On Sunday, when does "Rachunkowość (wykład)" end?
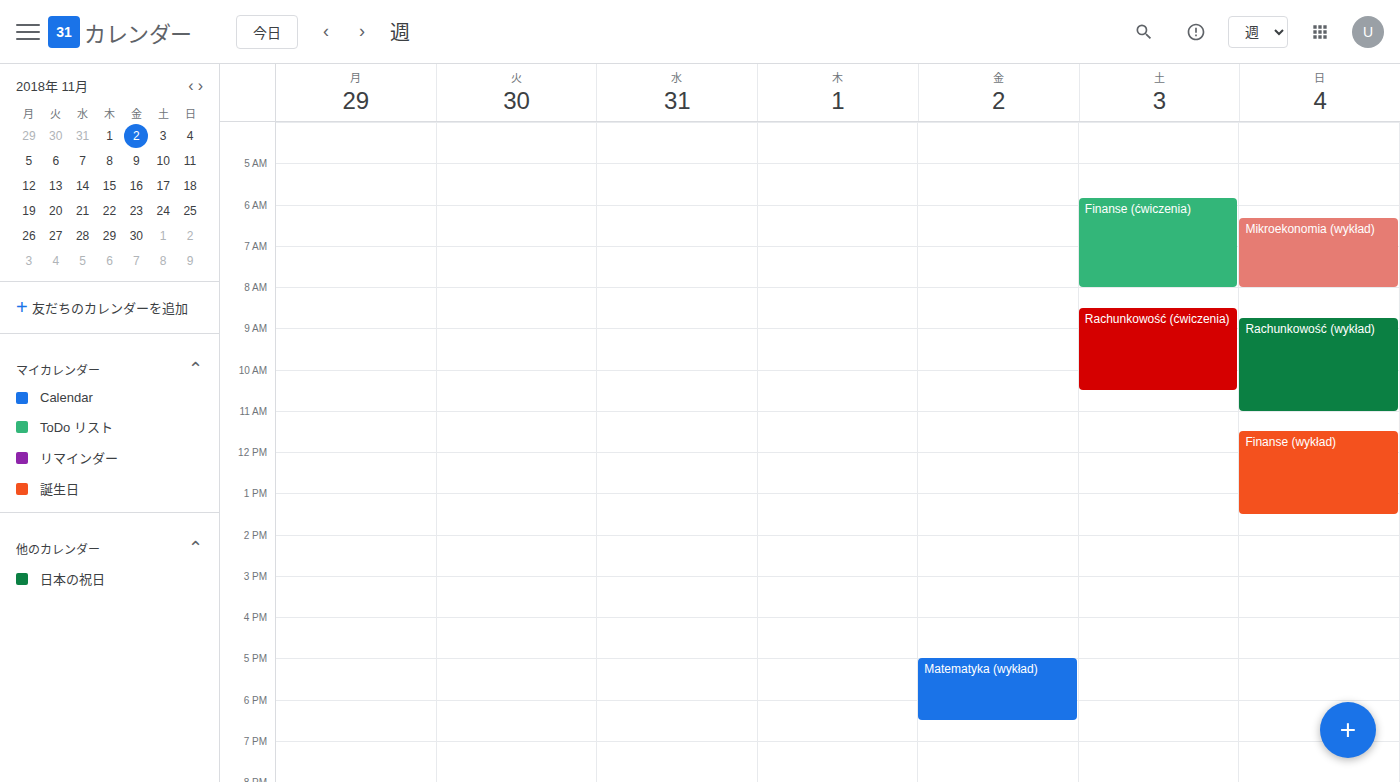
11:00 AM